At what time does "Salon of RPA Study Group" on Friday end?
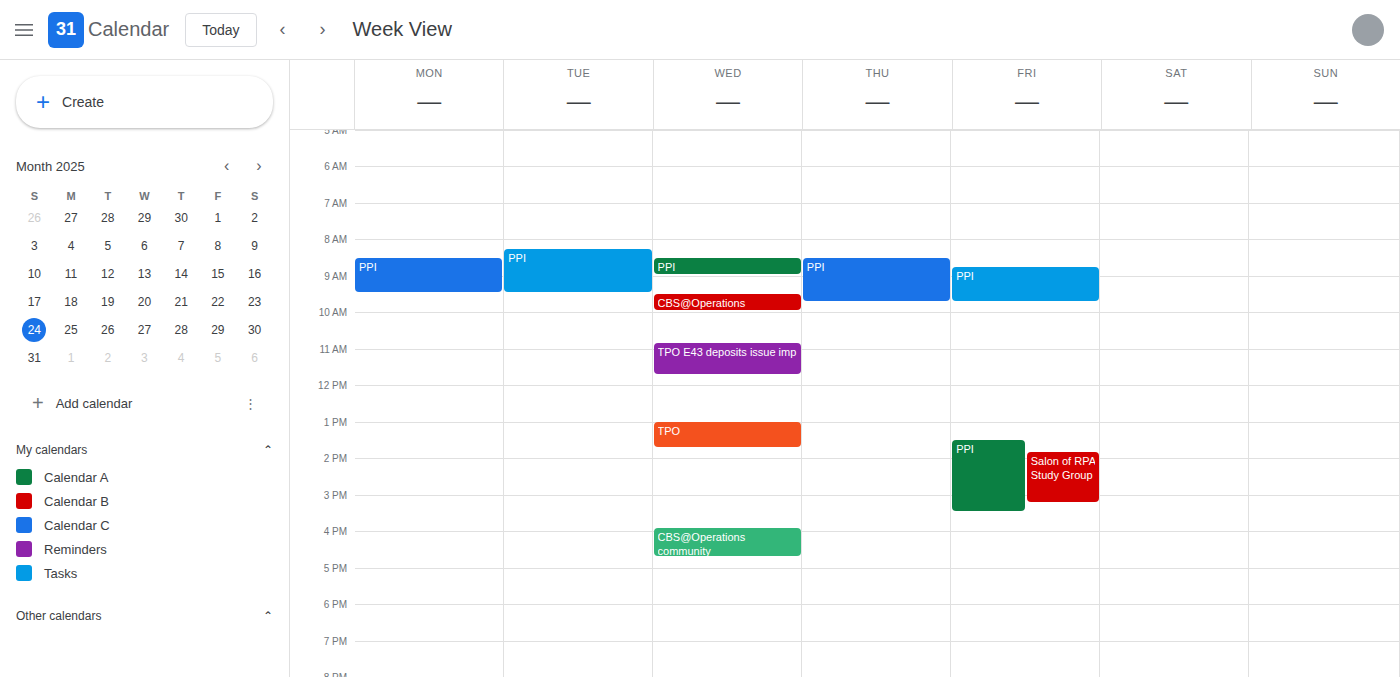
3:15 PM